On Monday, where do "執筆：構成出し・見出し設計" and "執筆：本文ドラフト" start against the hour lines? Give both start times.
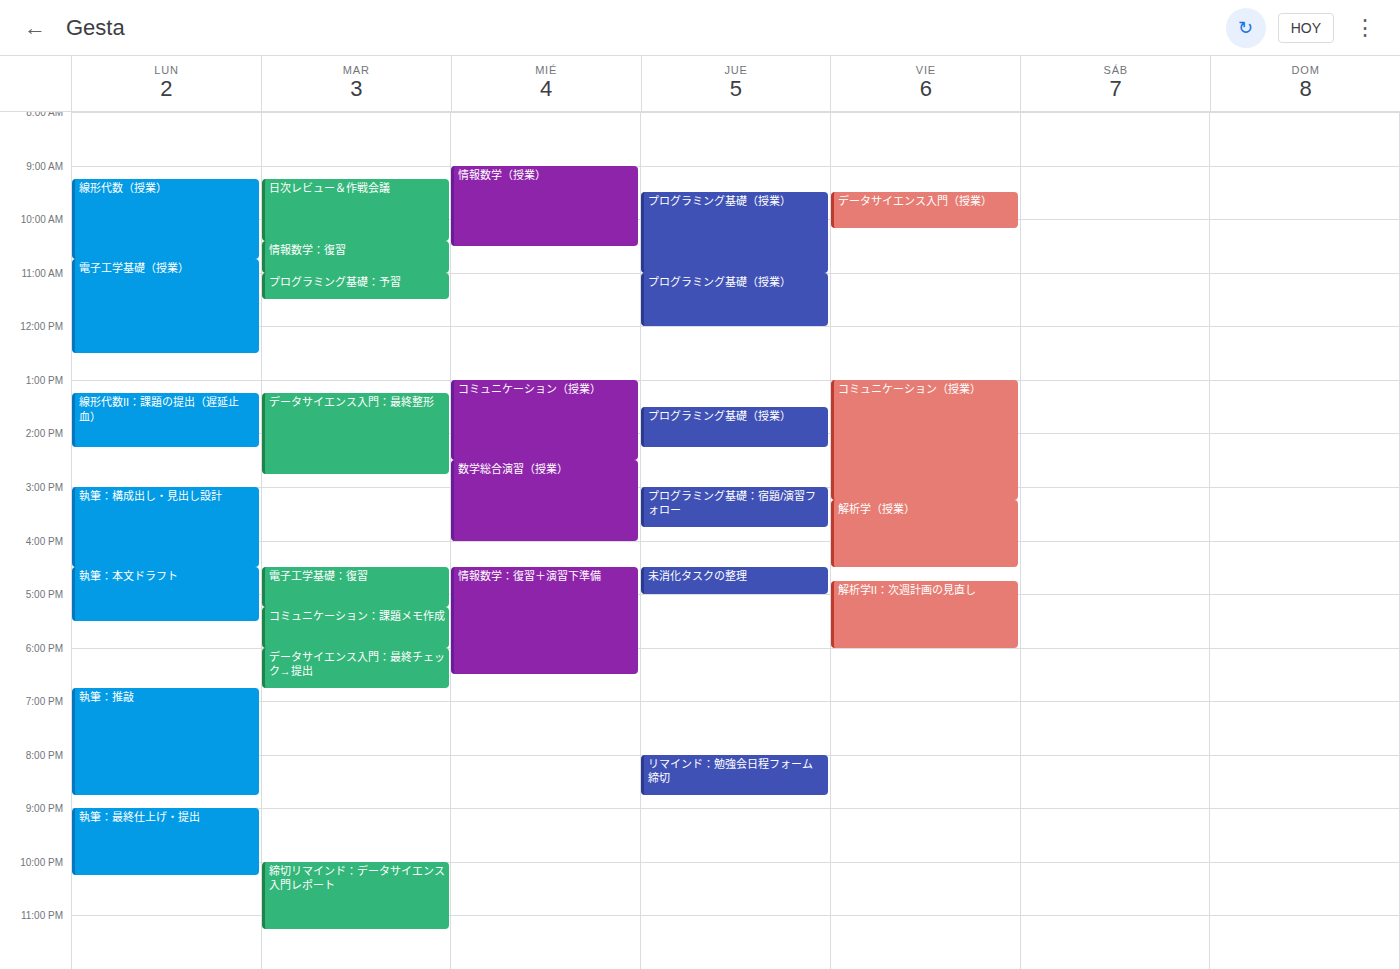
"執筆：構成出し・見出し設計": 3:00 PM, exactly on the 3 PM line. "執筆：本文ドラフト": 4:30 PM, halfway between the 4 PM and 5 PM lines.